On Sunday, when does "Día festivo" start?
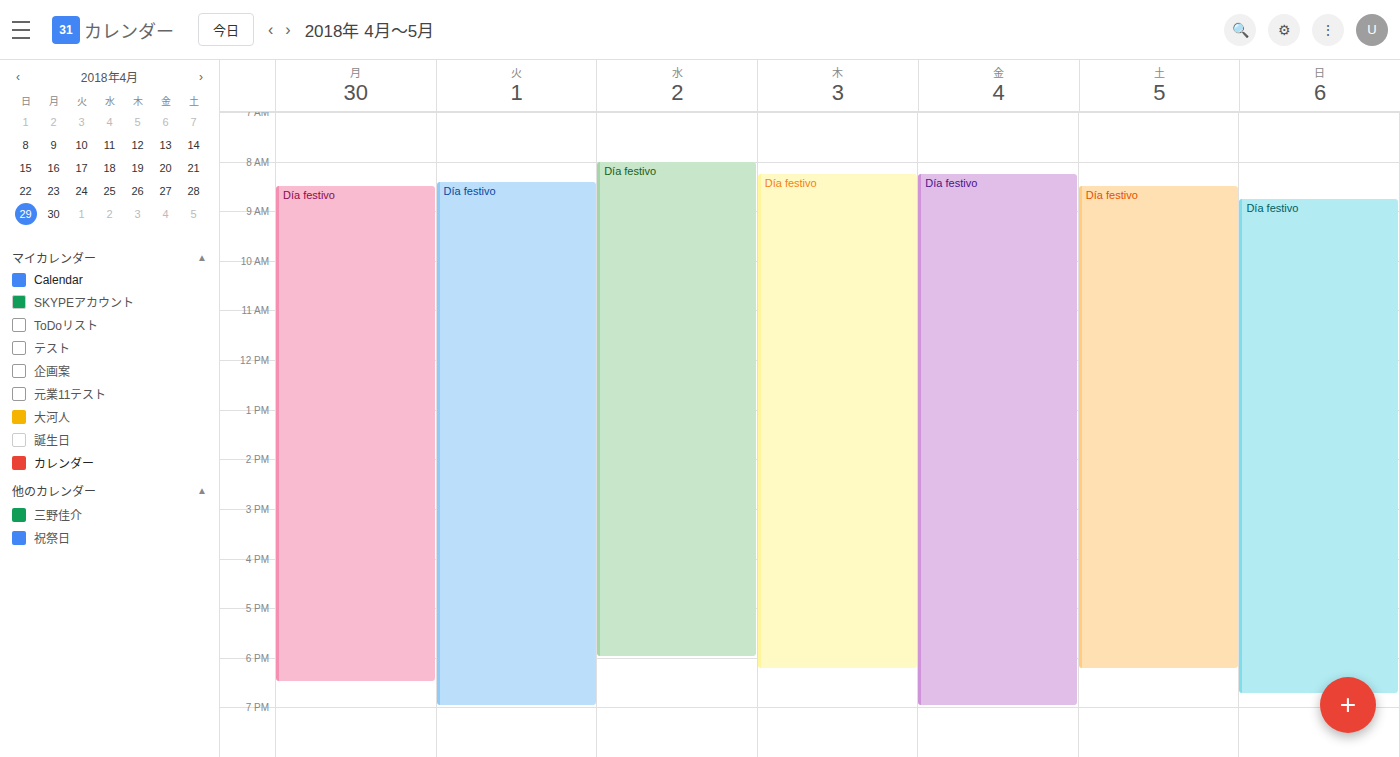
8:45 AM